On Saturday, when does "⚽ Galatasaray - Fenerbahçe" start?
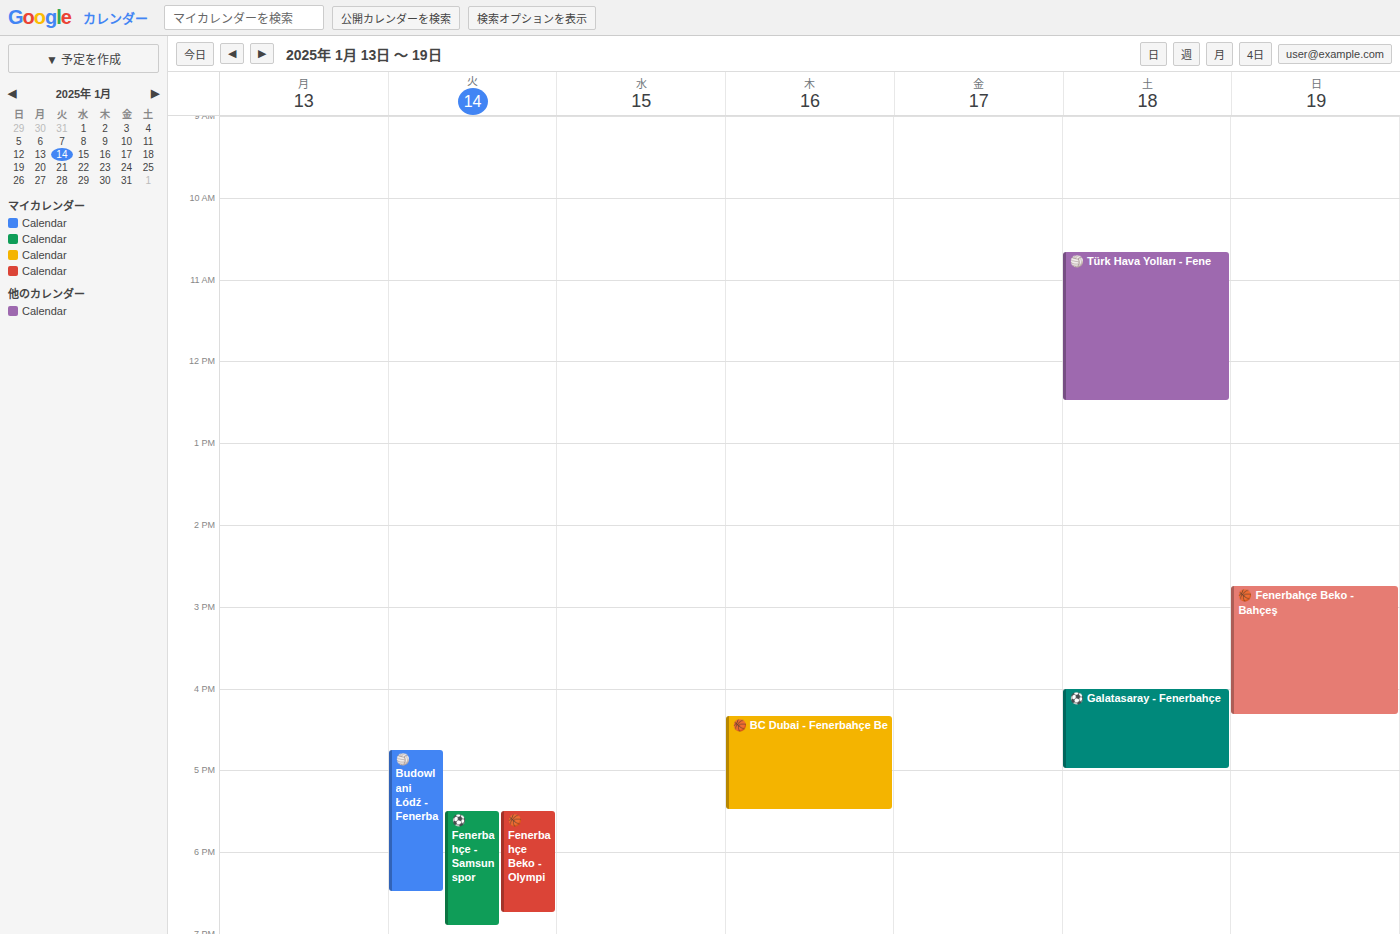
16:00